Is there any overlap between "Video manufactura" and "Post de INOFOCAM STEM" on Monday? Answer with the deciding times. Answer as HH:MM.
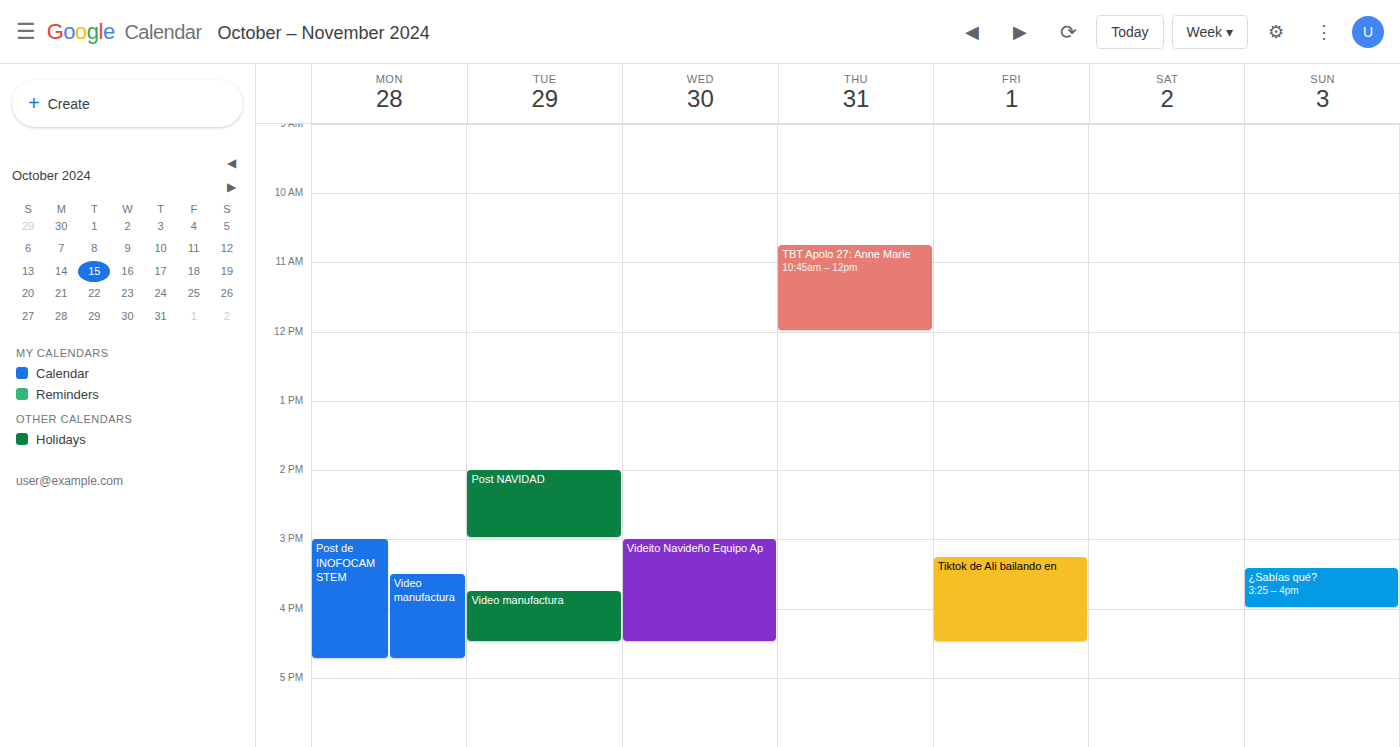
"Video manufactura" starts at 15:30, before "Post de INOFOCAM STEM" ends at 16:45 -- they overlap.